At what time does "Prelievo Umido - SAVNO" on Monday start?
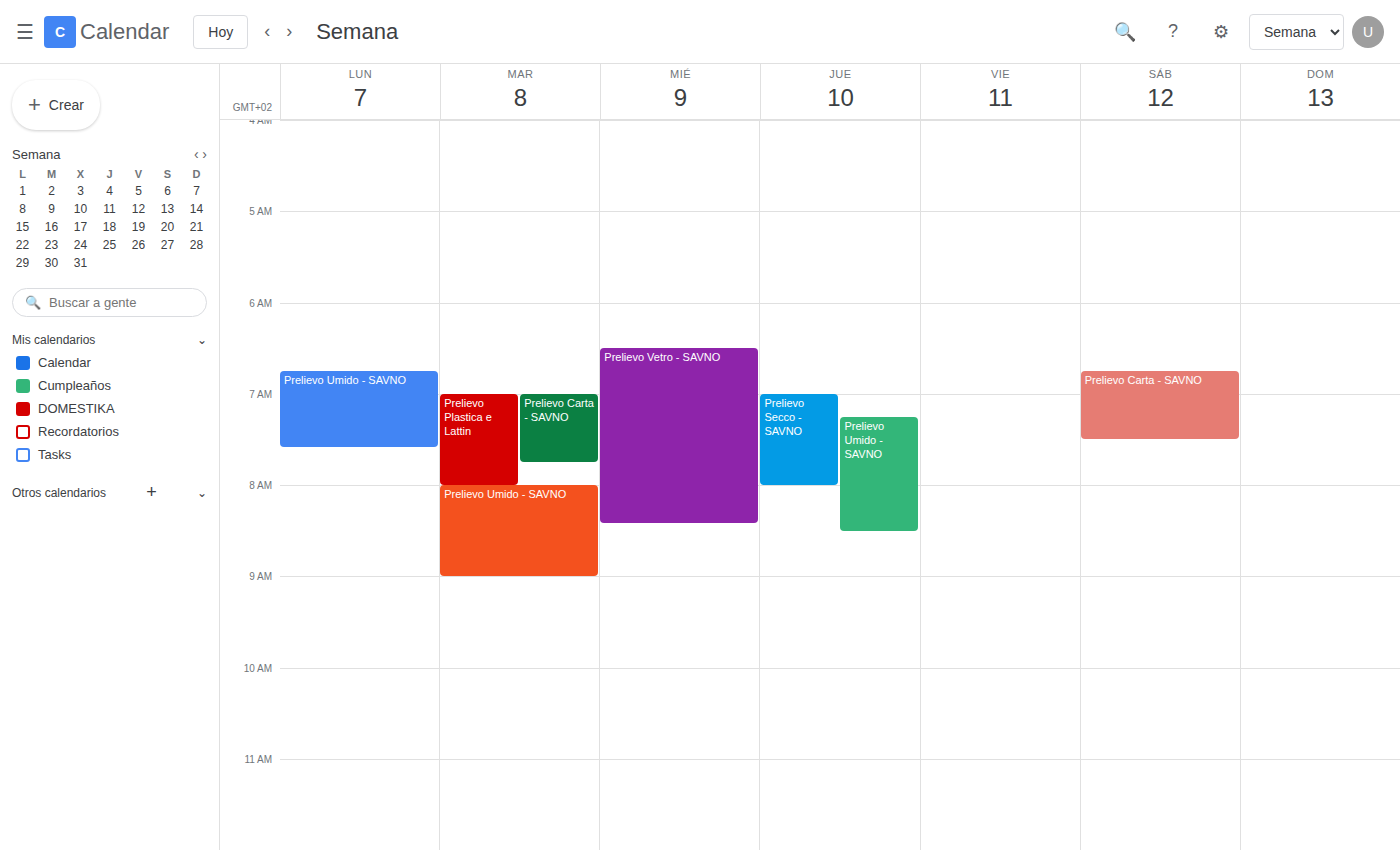
6:45 AM